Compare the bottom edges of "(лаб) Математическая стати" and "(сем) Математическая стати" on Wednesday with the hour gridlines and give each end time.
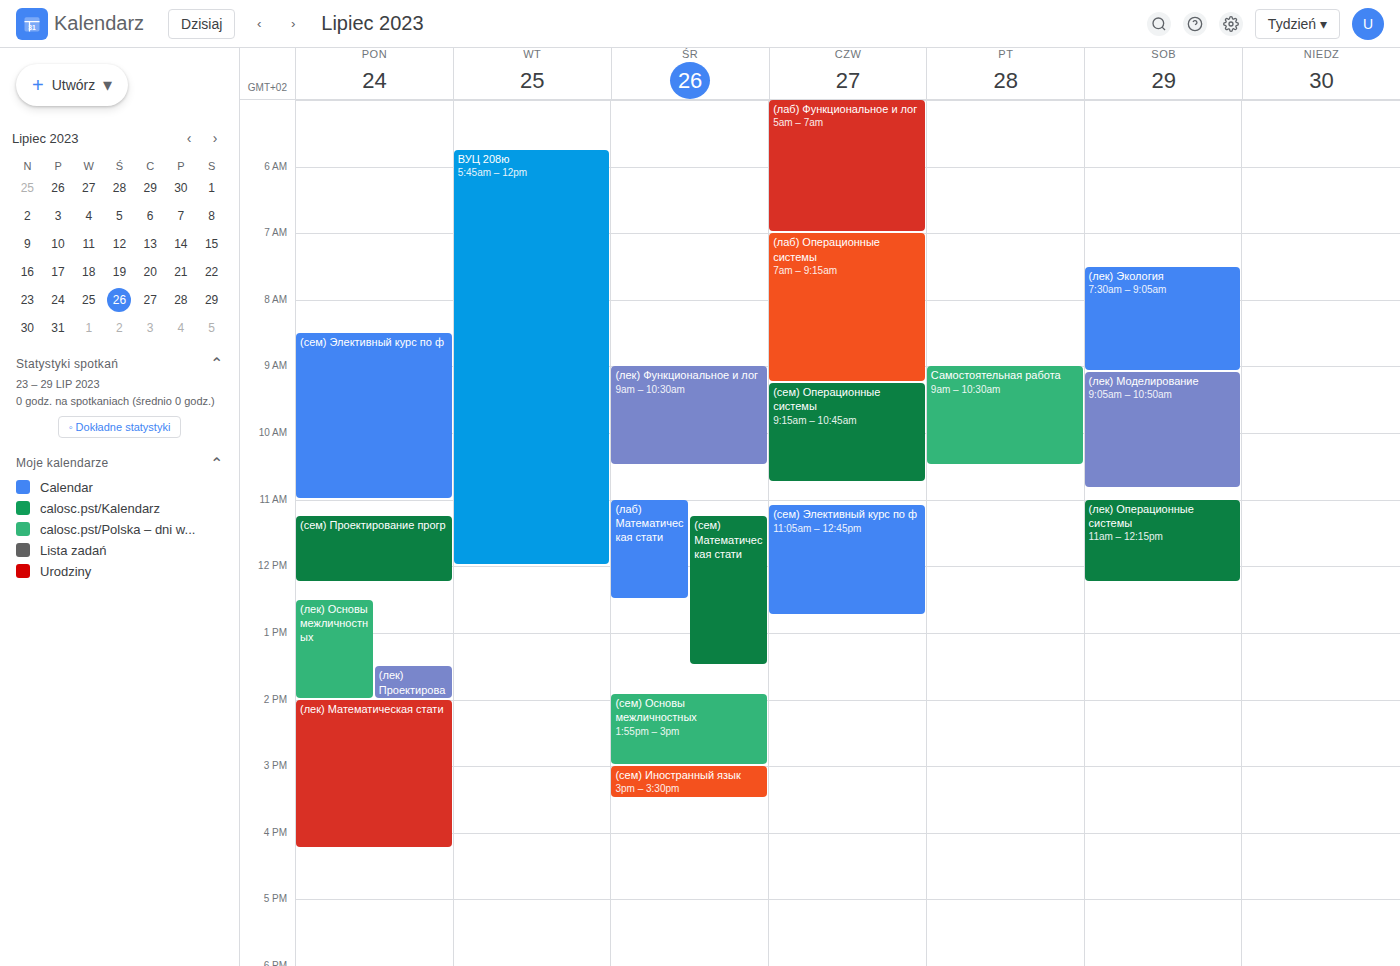
"(лаб) Математическая стати": 12:30 PM, halfway between the 12 PM and 1 PM lines. "(сем) Математическая стати": 1:30 PM, halfway between the 1 PM and 2 PM lines.